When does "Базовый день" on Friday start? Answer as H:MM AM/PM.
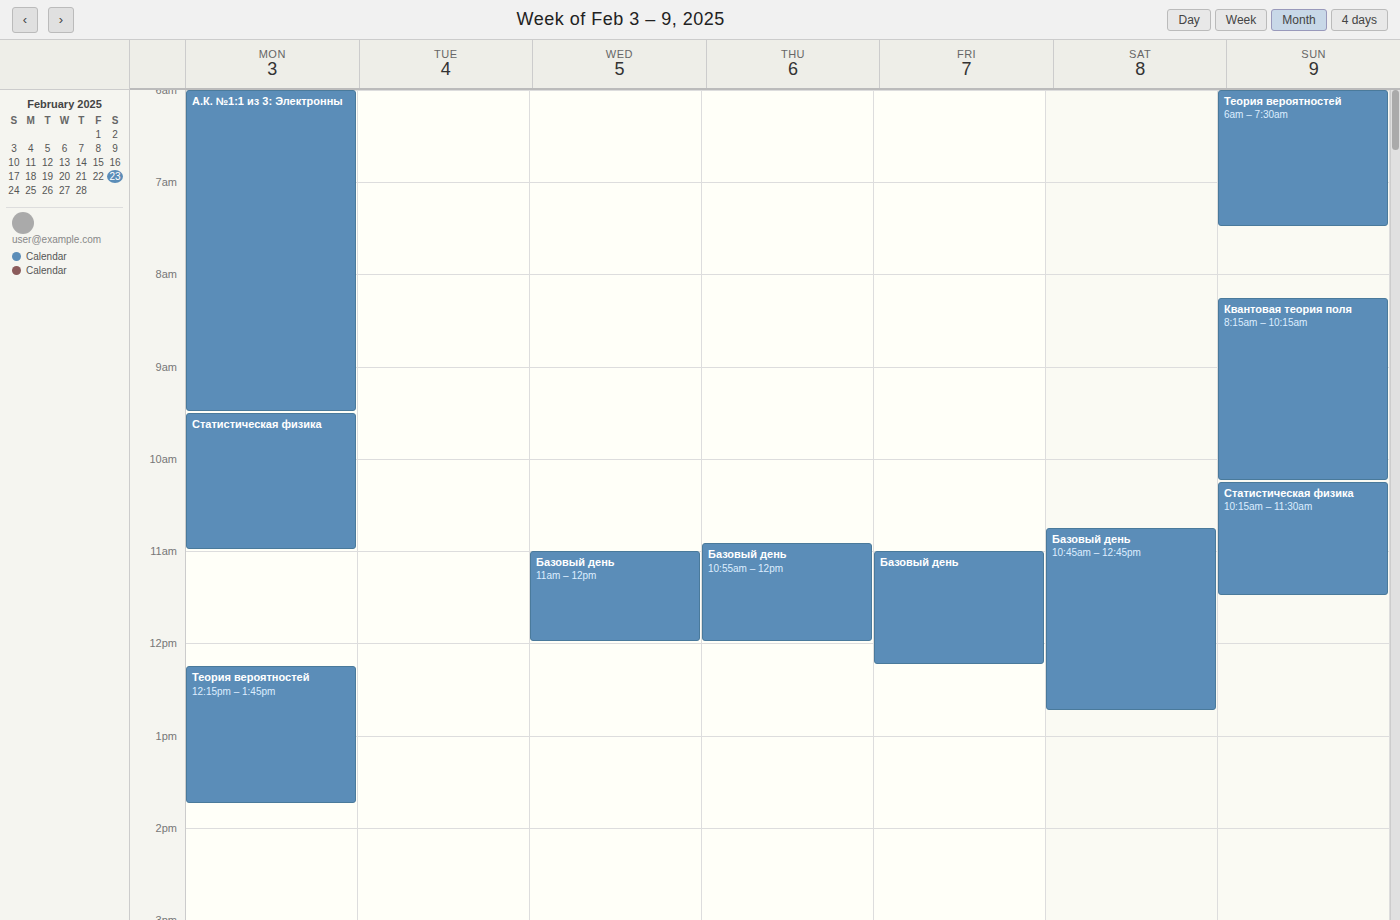
11:00 AM